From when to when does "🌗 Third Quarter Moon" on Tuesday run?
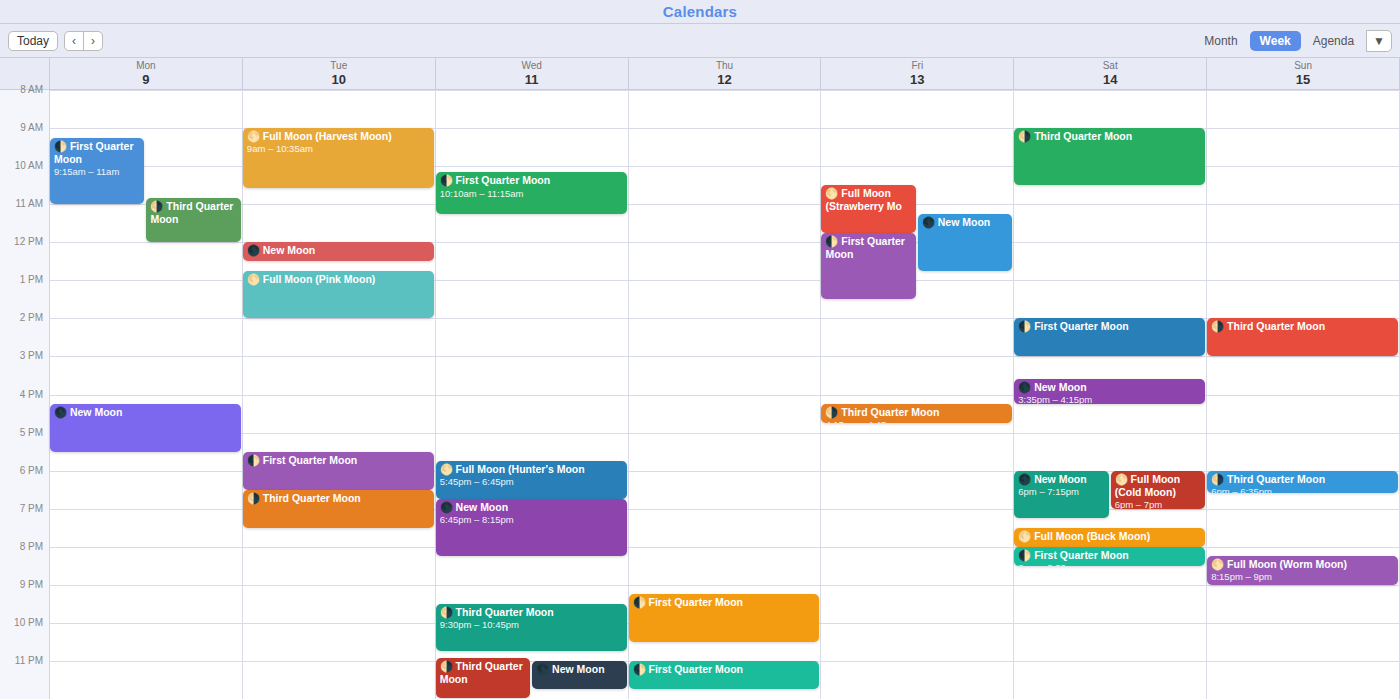
6:30 PM to 7:30 PM